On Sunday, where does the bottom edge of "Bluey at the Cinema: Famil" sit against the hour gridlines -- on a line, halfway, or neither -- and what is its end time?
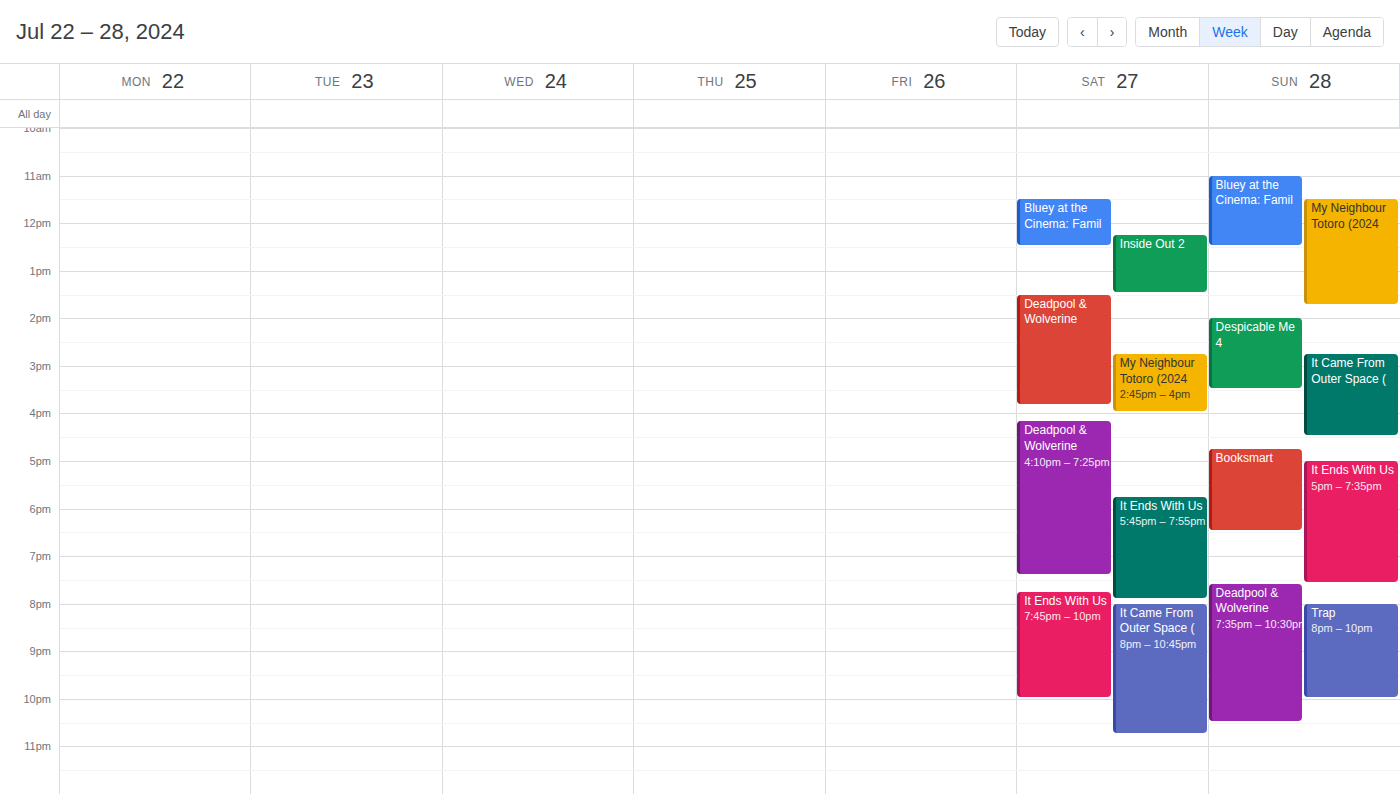
12:30 PM -- halfway between the 12 PM and 1 PM lines.